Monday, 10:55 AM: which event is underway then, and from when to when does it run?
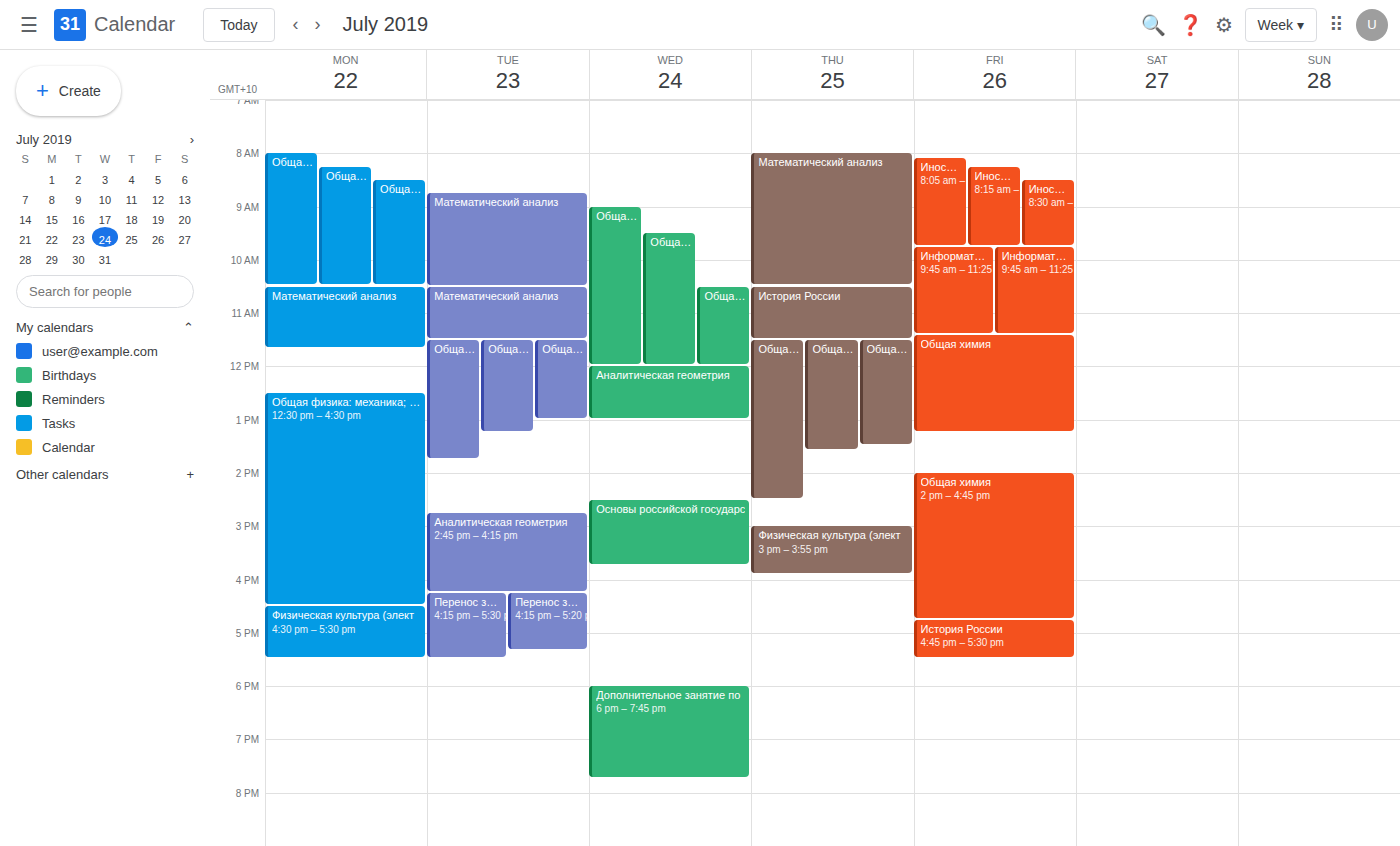
"Математический анализ", 10:30 AM to 11:40 AM